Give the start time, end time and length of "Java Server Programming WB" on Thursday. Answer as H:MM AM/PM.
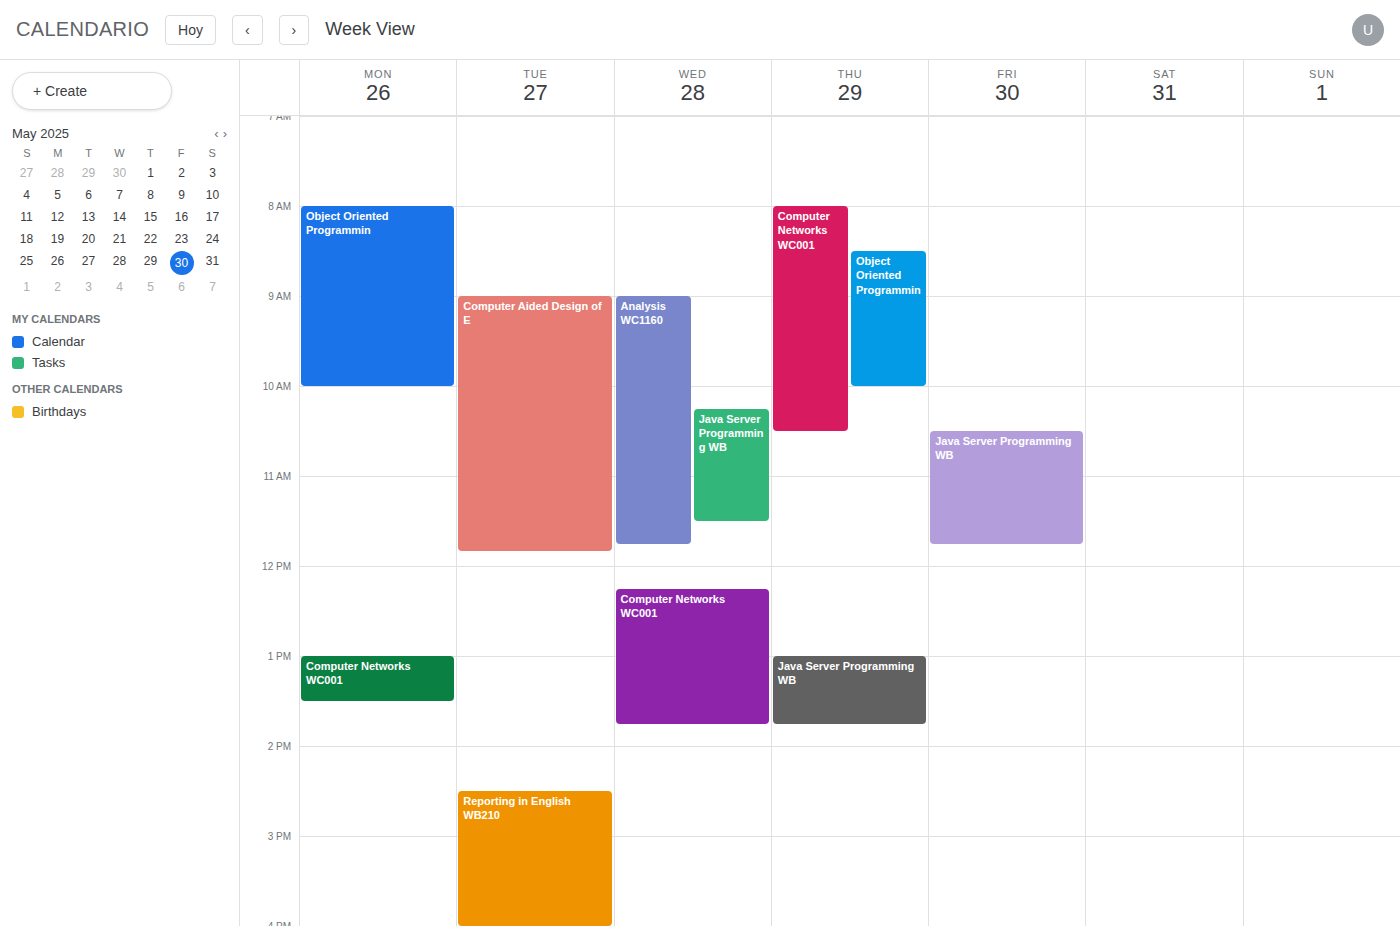
1:00 PM to 1:45 PM, 45 minutes